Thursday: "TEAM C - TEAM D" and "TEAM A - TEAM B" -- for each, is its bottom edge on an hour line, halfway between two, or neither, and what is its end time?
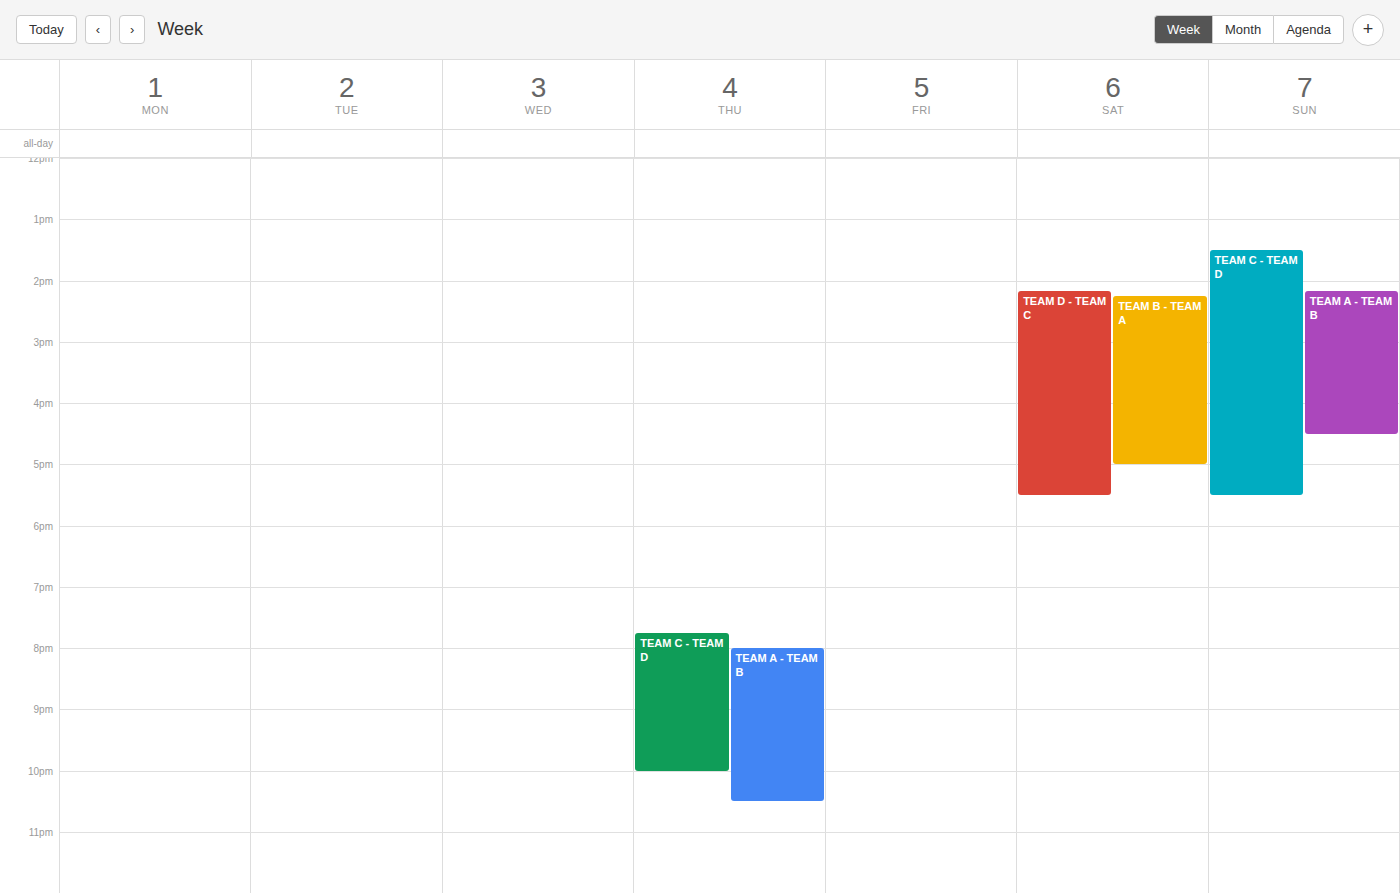
"TEAM C - TEAM D": 10:00 PM, exactly on the 10 PM line. "TEAM A - TEAM B": 10:30 PM, halfway between the 10 PM and 11 PM lines.